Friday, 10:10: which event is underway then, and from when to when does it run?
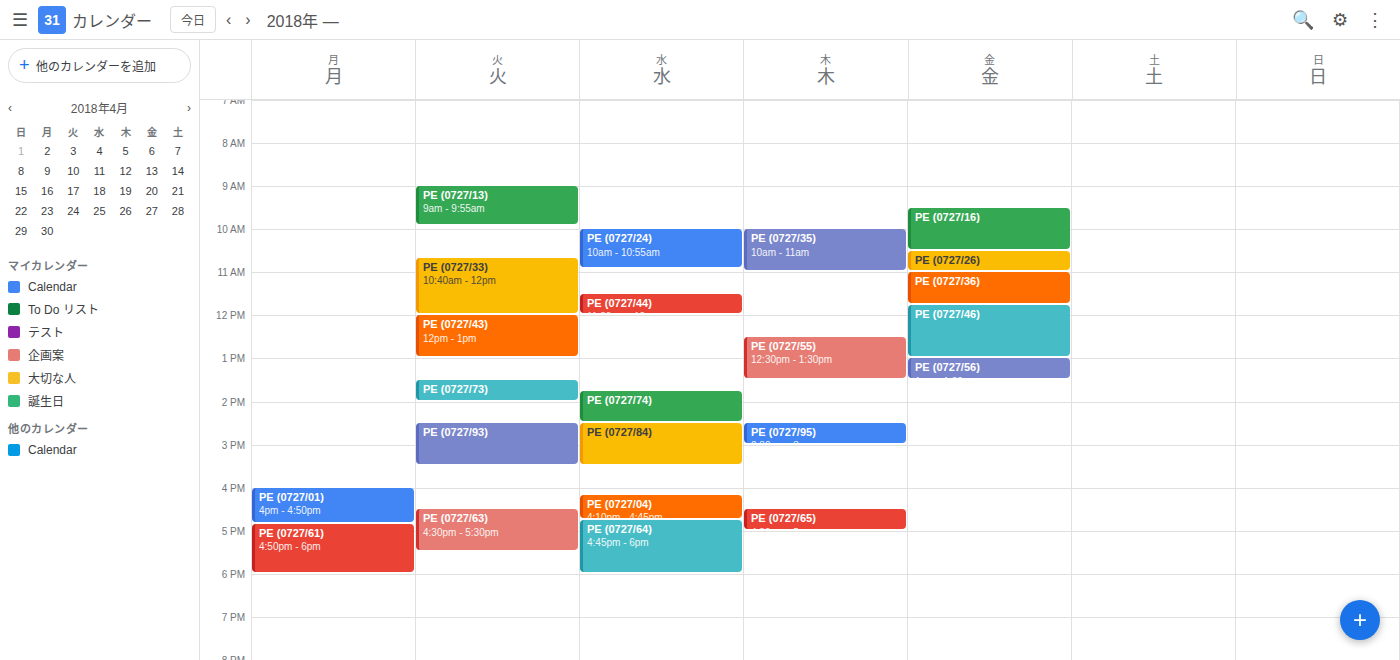
"PE (0727/16)", 09:30 to 10:30